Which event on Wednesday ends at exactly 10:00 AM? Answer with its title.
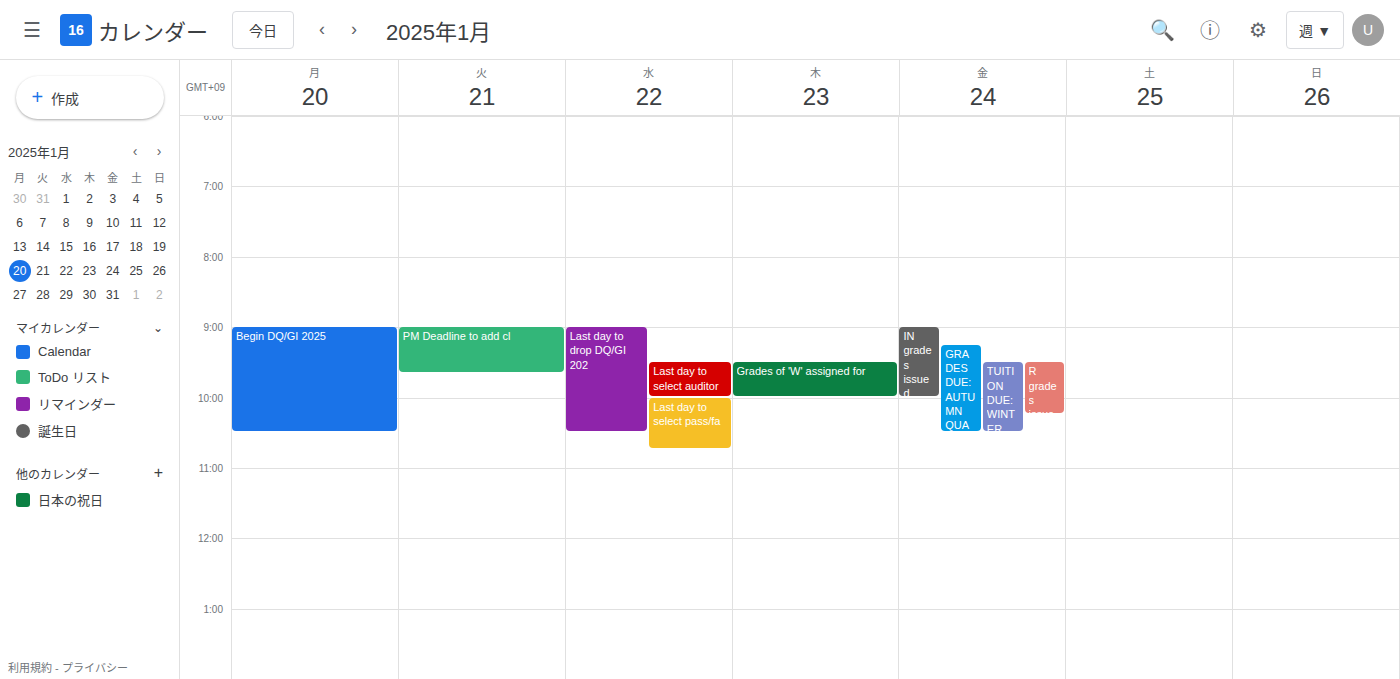
"Last day to select auditor"